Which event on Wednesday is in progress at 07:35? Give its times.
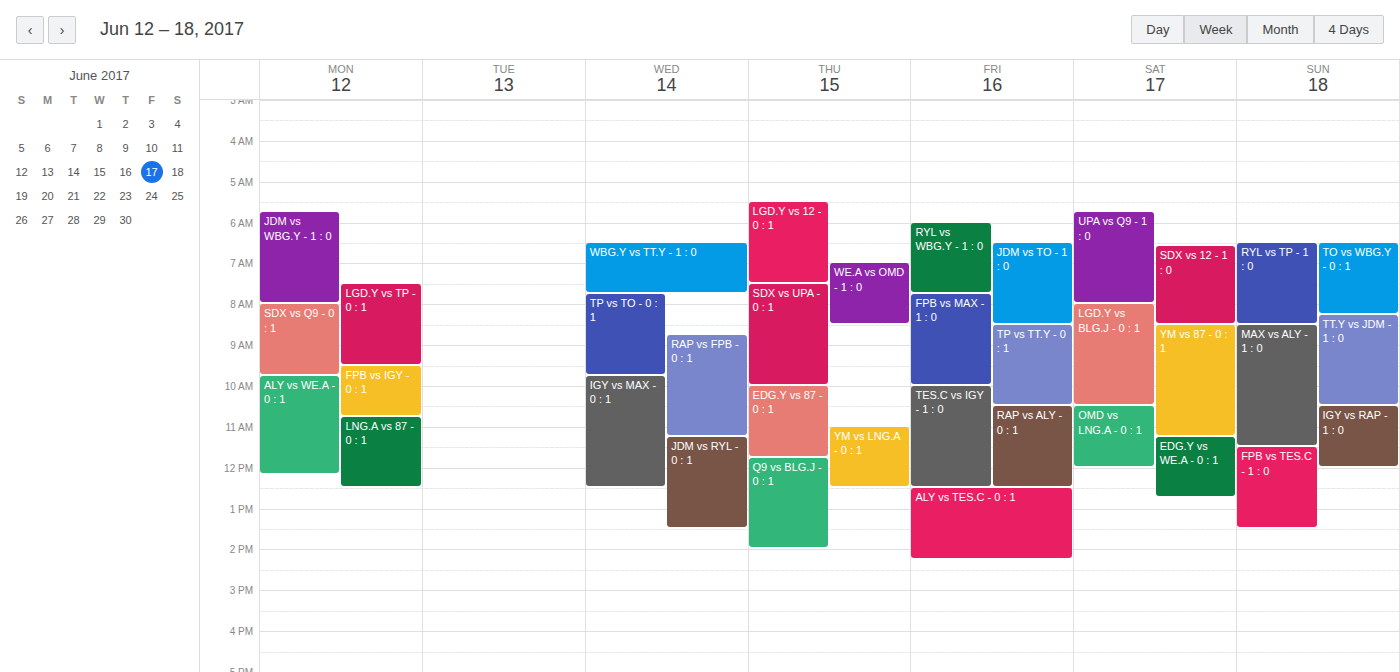
"WBG.Y vs TT.Y - 1 : 0", 06:30 to 07:45